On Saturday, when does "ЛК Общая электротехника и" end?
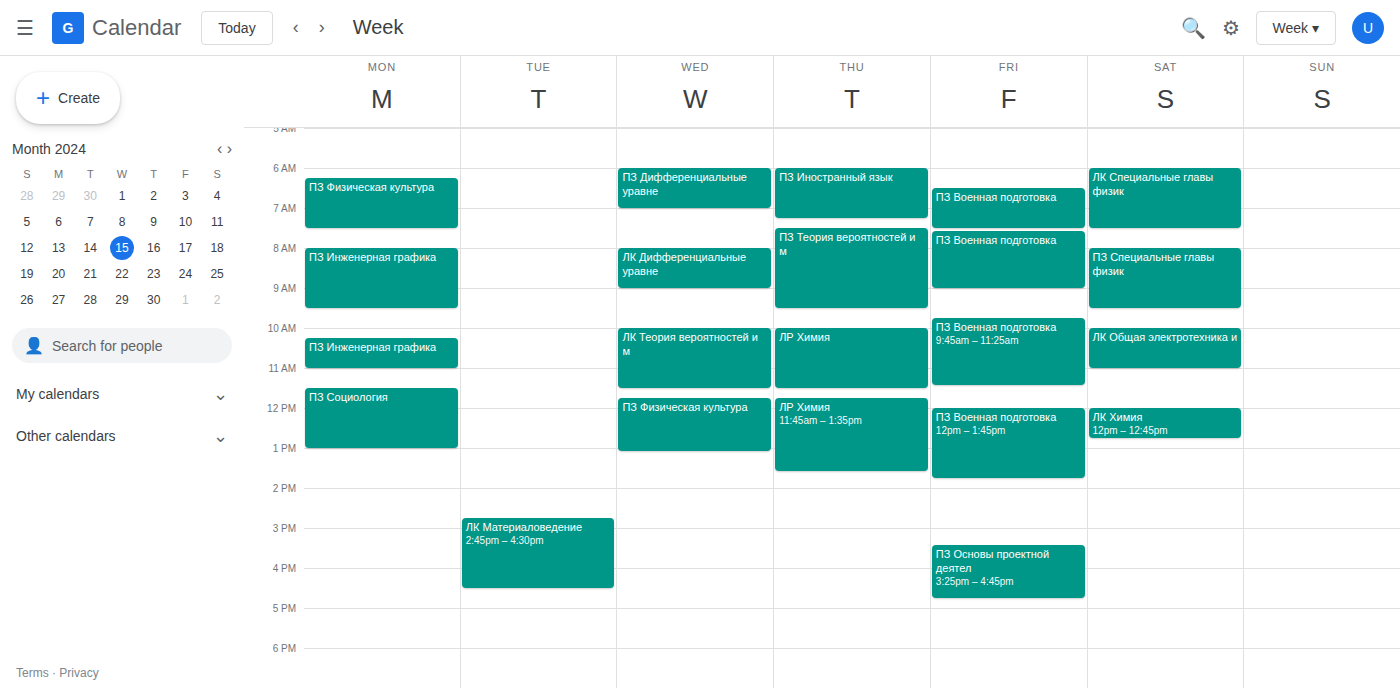
11:00